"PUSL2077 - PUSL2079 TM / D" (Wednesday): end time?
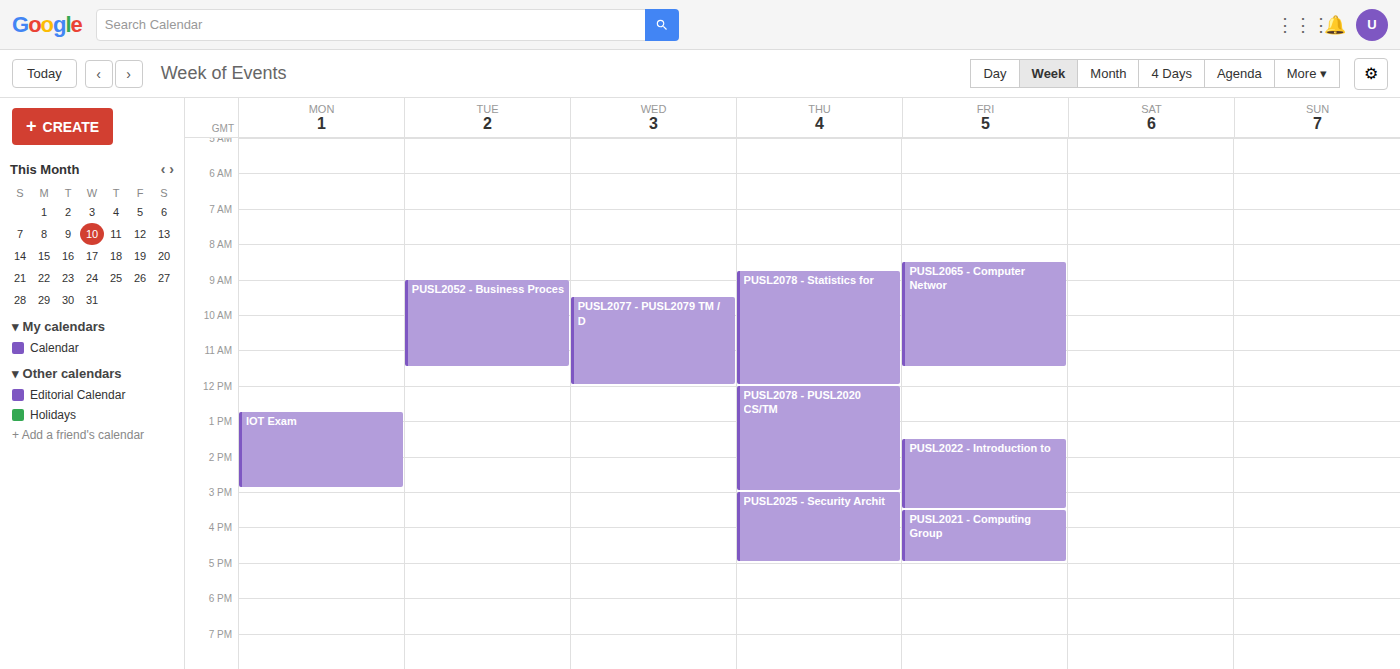
12:00 PM